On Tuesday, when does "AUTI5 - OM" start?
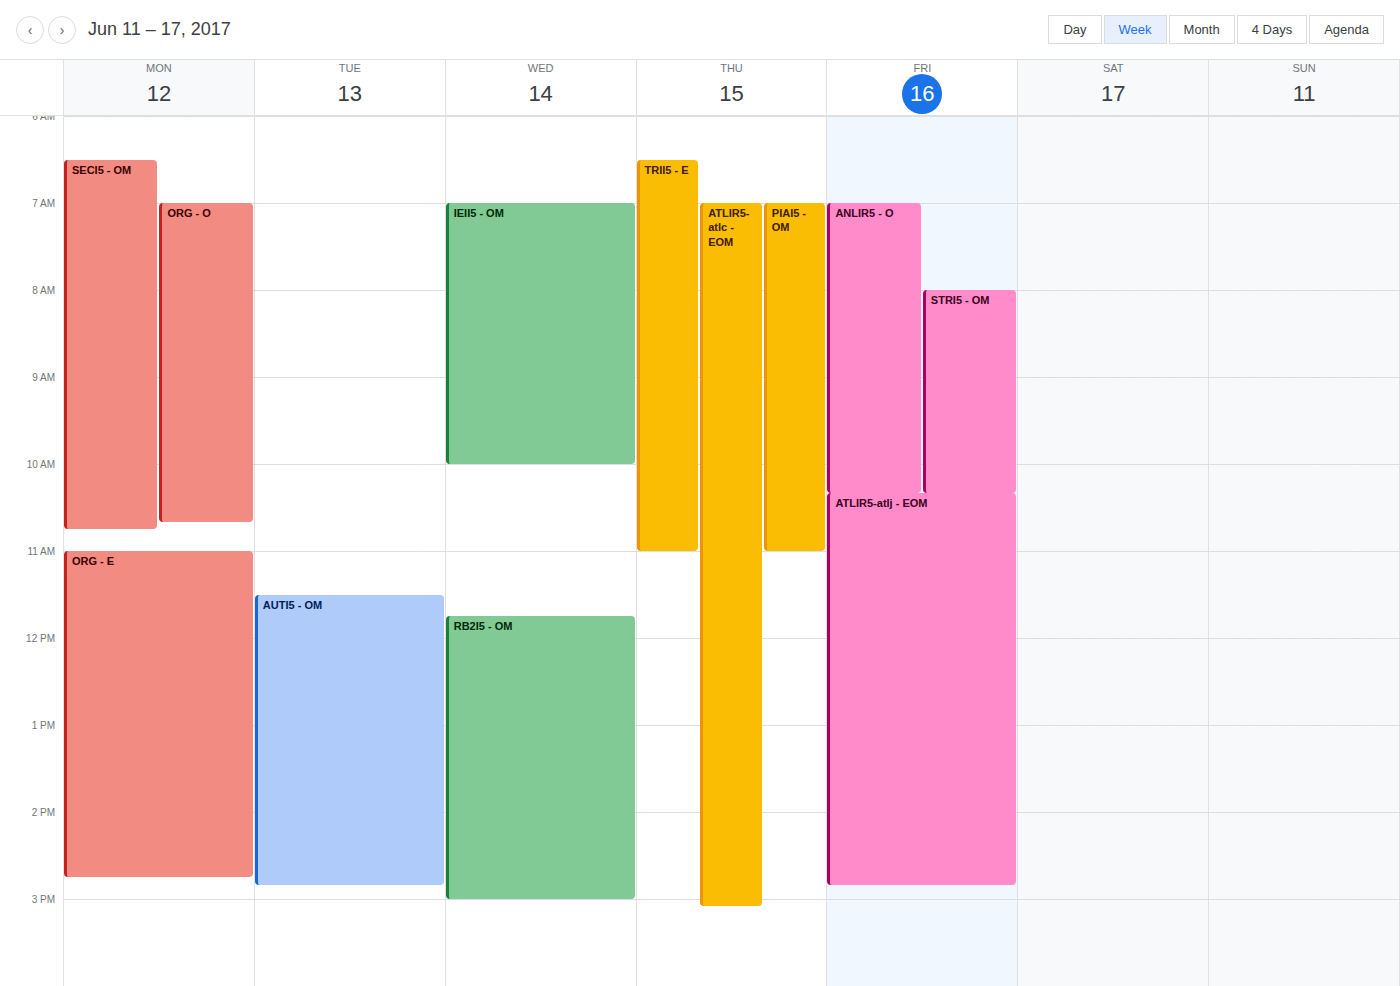
11:30 AM